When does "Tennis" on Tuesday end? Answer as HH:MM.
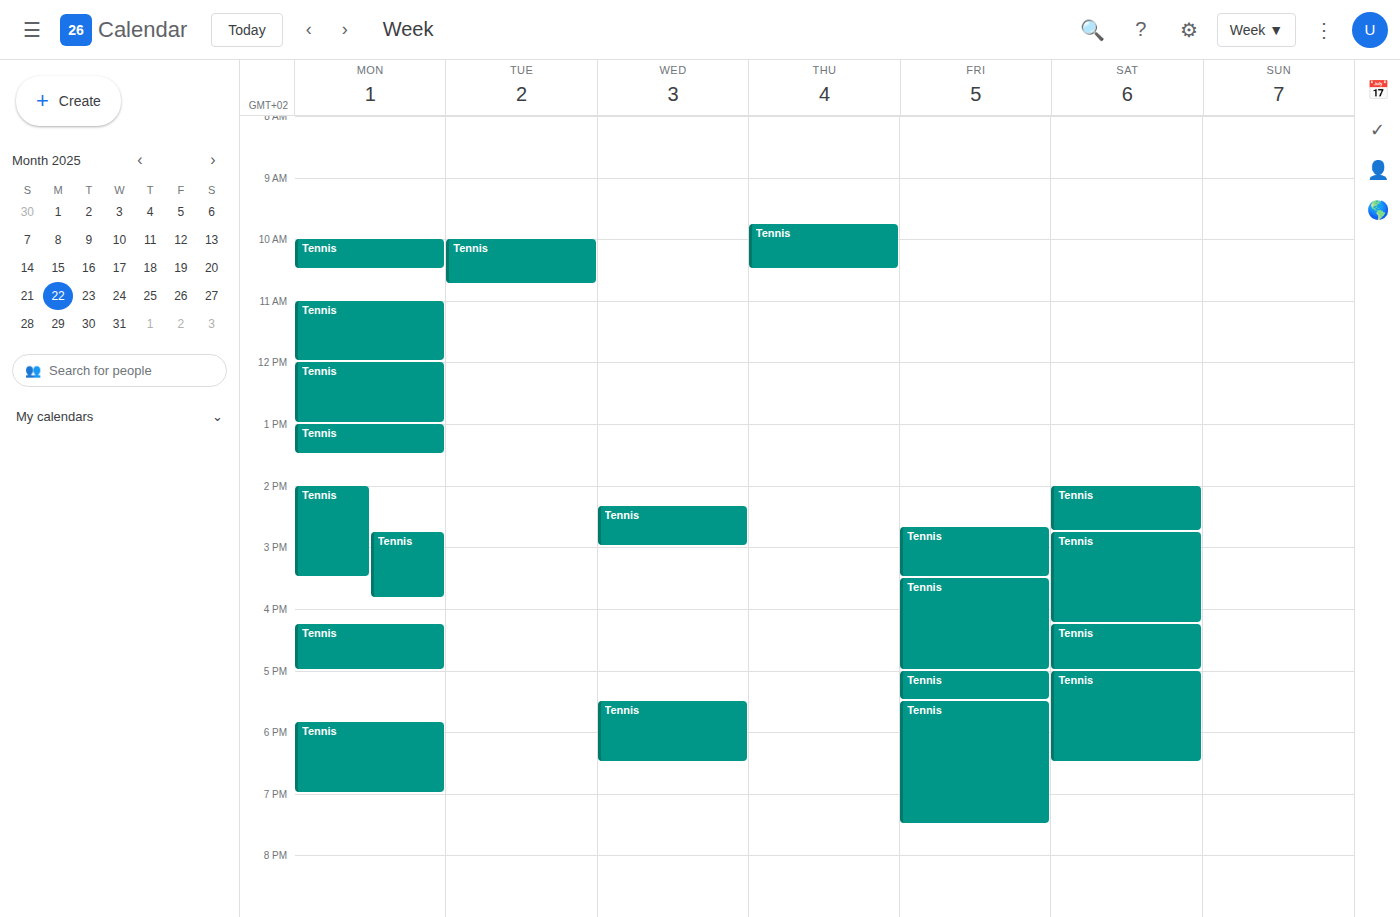
10:45